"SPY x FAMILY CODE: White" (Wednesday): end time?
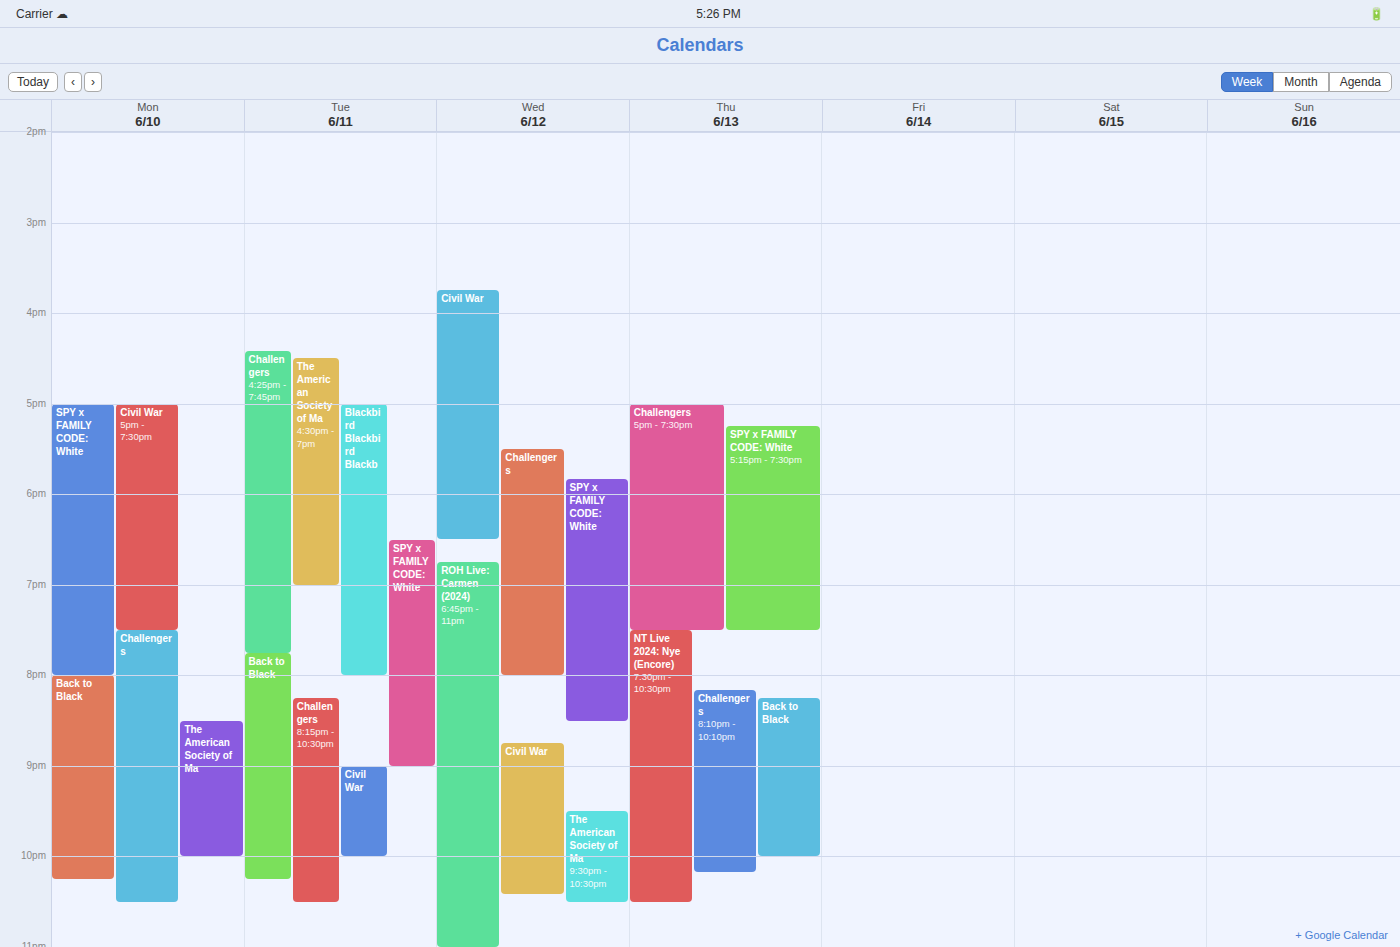
8:30 PM